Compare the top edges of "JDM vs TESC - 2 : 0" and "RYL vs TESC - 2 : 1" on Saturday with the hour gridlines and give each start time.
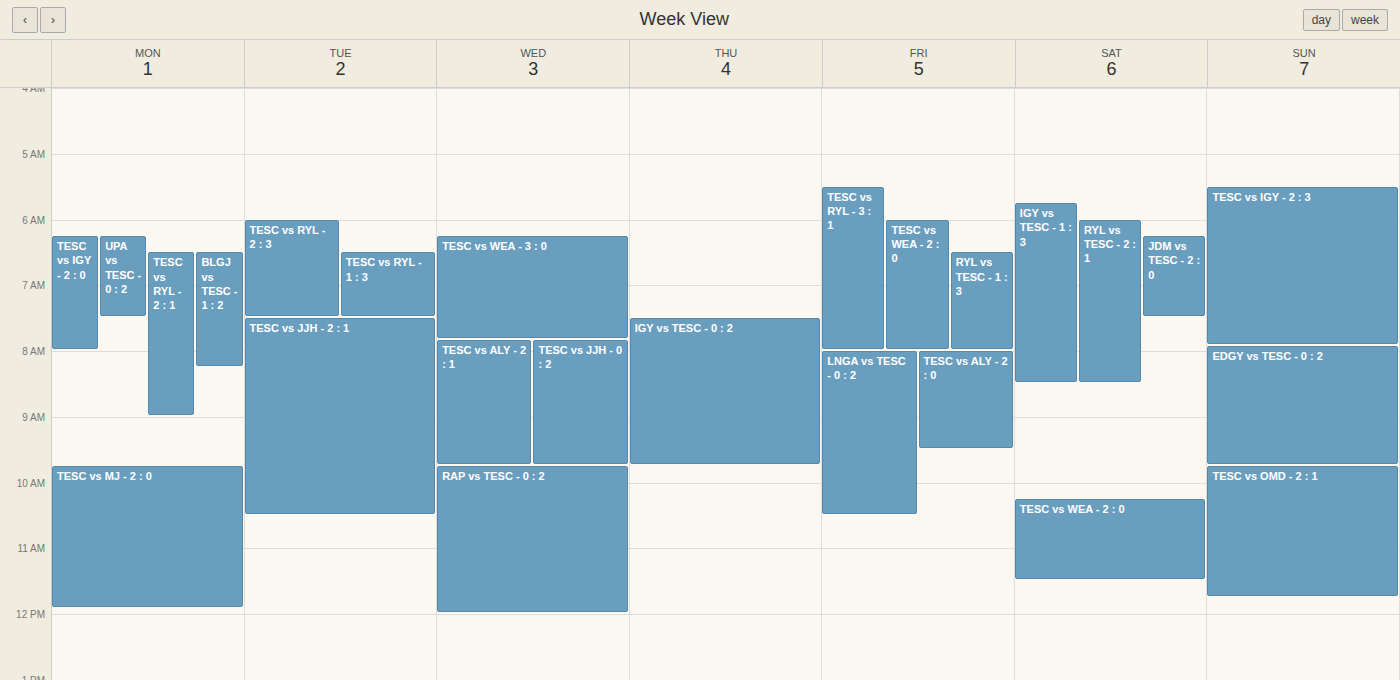
"JDM vs TESC - 2 : 0": 6:15 AM, neither: a quarter of the way from the 6 AM line to the 7 AM line. "RYL vs TESC - 2 : 1": 6:00 AM, exactly on the 6 AM line.